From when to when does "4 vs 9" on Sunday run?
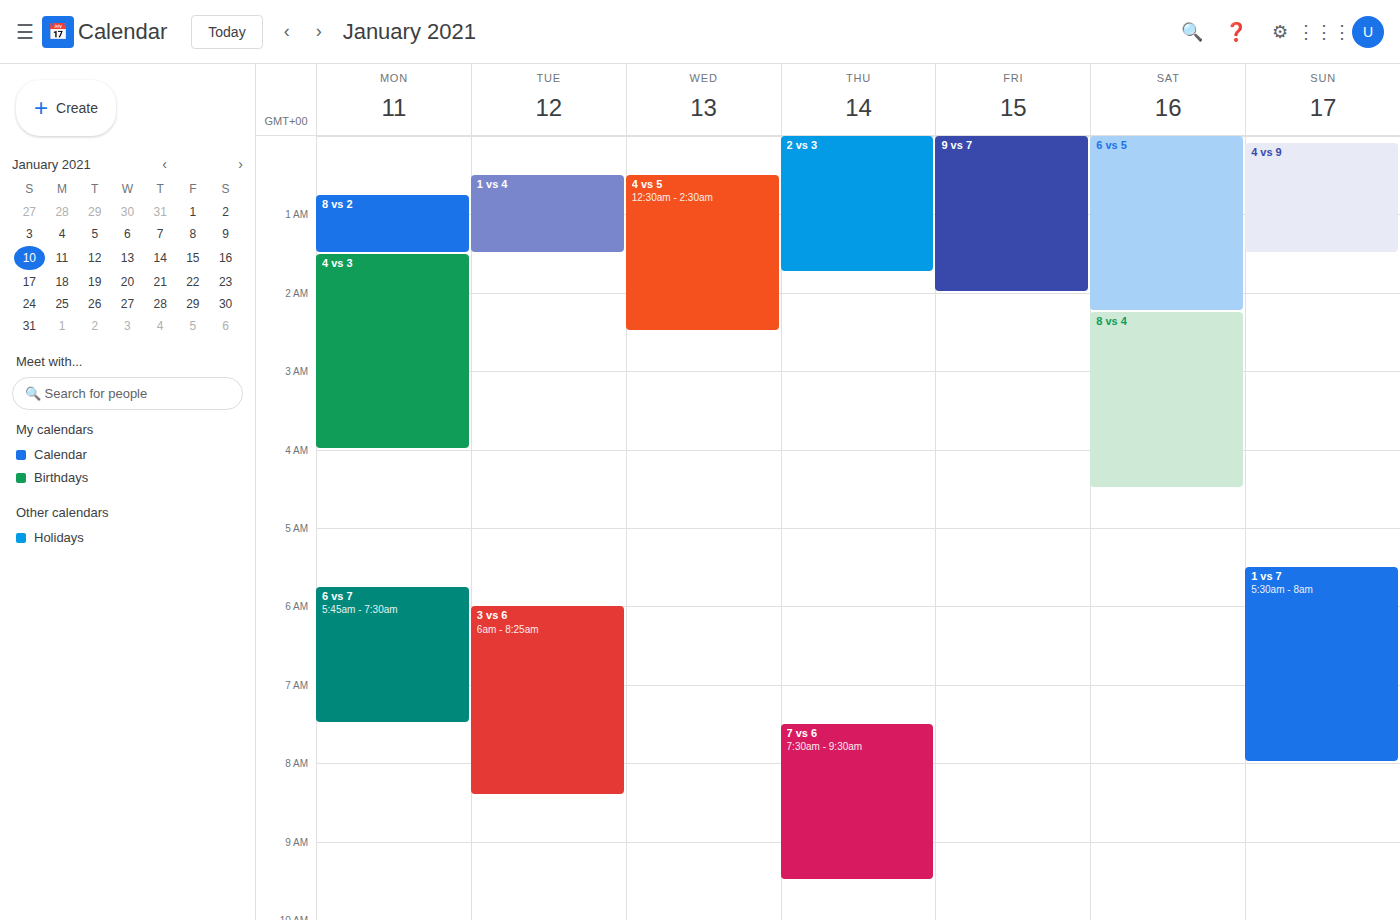
12:05 AM to 1:30 AM